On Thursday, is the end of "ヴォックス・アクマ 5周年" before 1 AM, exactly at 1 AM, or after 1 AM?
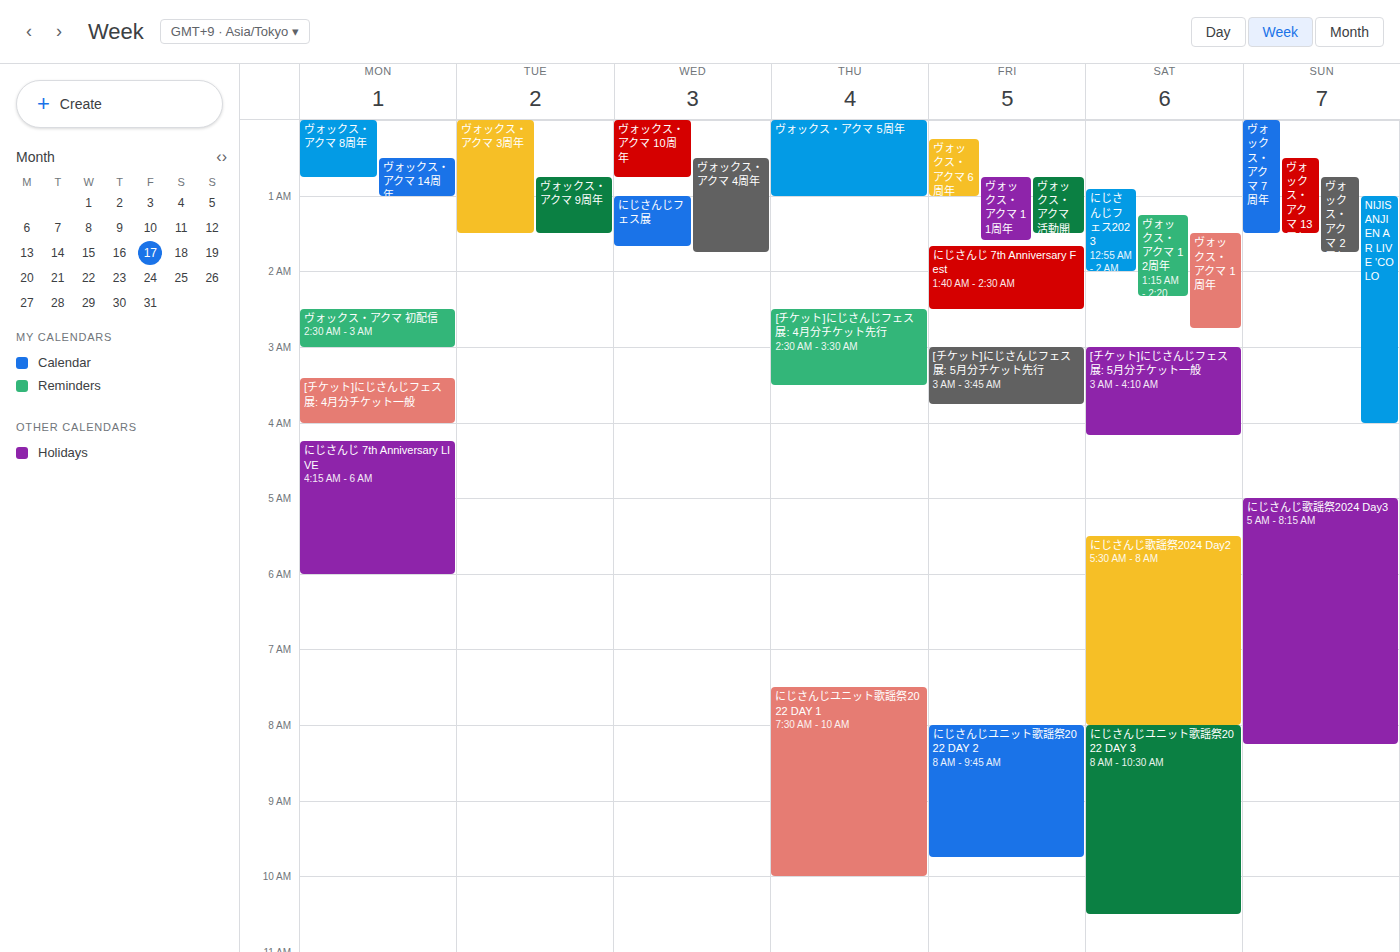
1:00 AM -- exactly at 1 AM, on the 1 AM line.